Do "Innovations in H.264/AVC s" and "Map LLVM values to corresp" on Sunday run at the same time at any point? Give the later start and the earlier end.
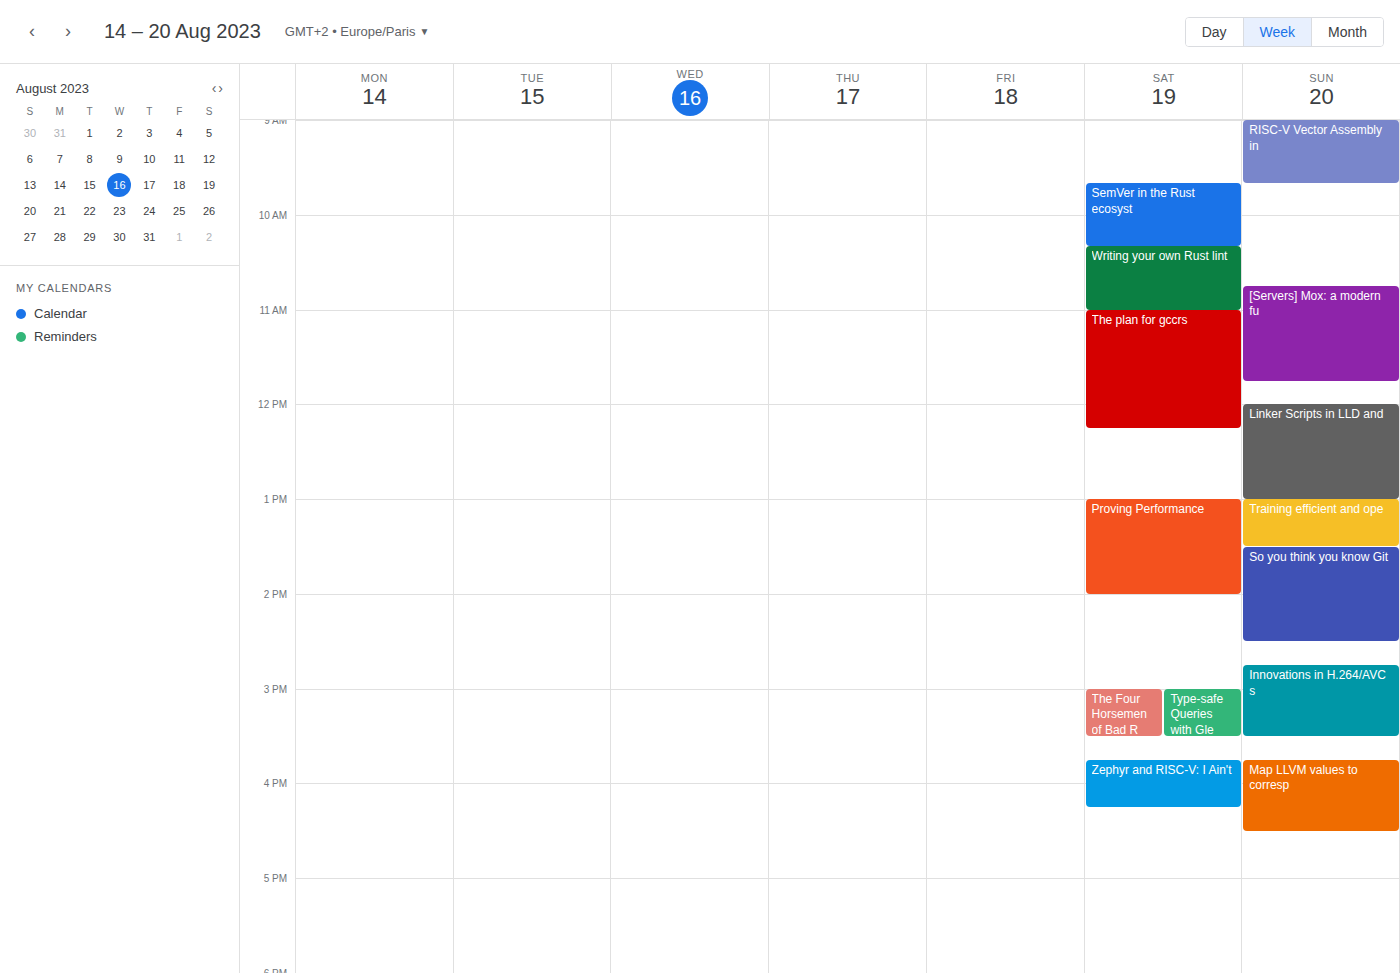
"Innovations in H.264/AVC s" ends at 3:30 PM and "Map LLVM values to corresp" starts at 3:45 PM -- no overlap.